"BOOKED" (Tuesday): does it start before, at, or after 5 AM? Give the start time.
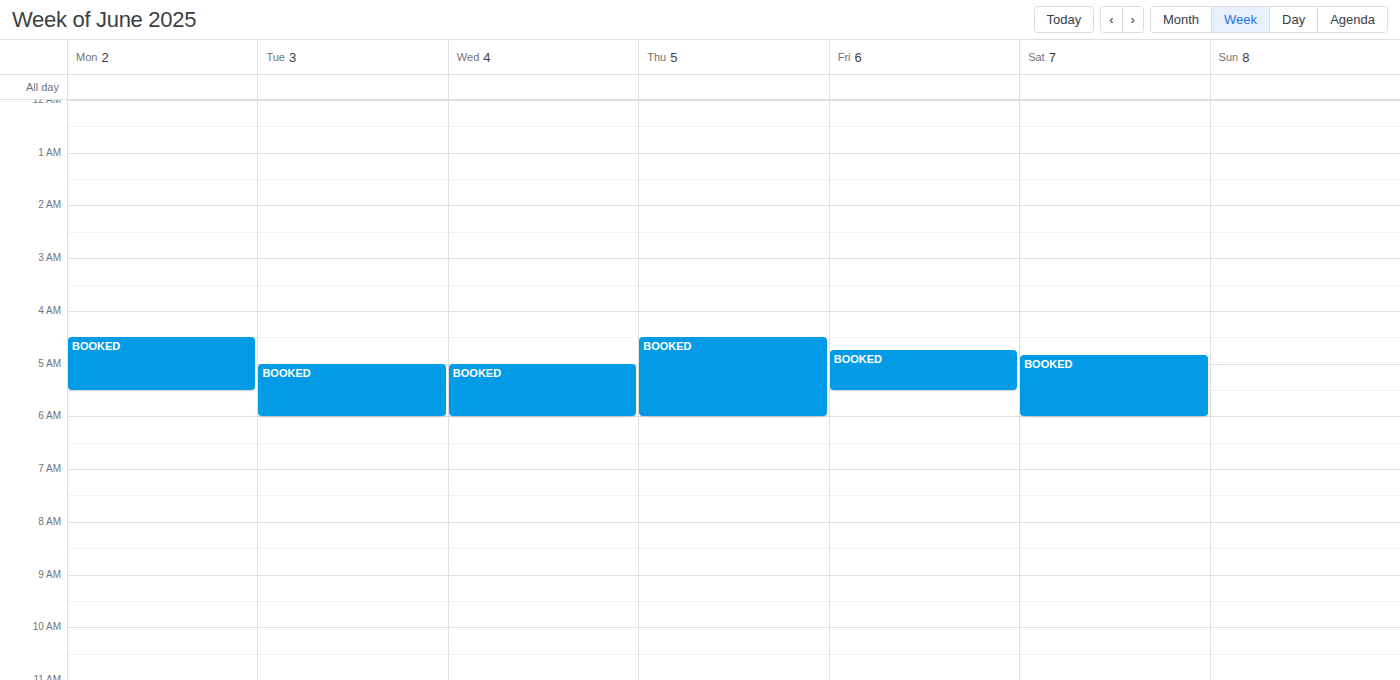
5:00 AM -- exactly at 5 AM, on the 5 AM line.